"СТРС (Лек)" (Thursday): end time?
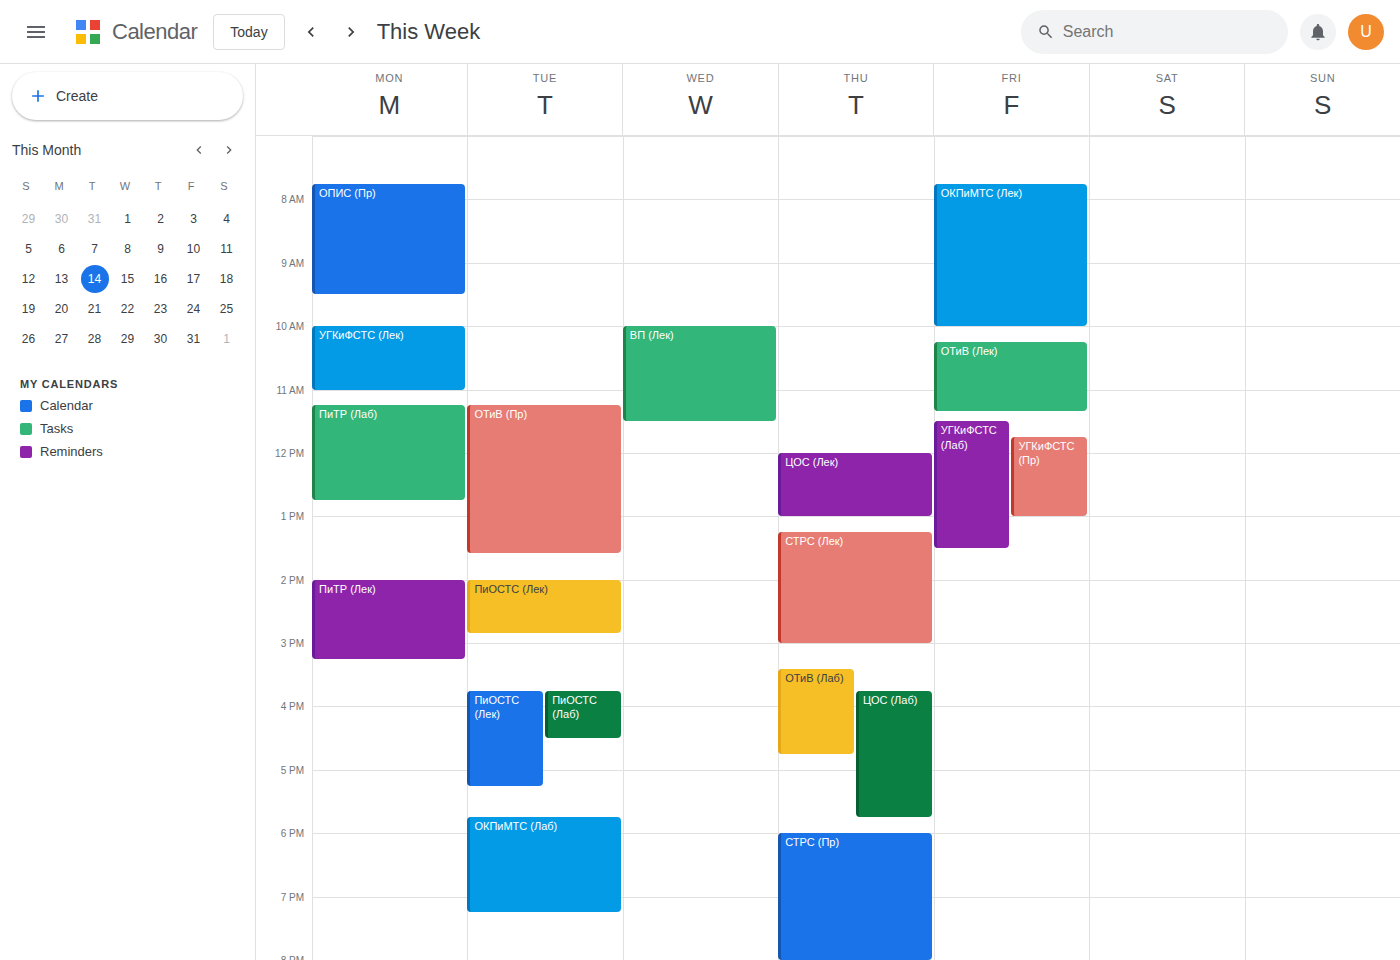
3:00 PM